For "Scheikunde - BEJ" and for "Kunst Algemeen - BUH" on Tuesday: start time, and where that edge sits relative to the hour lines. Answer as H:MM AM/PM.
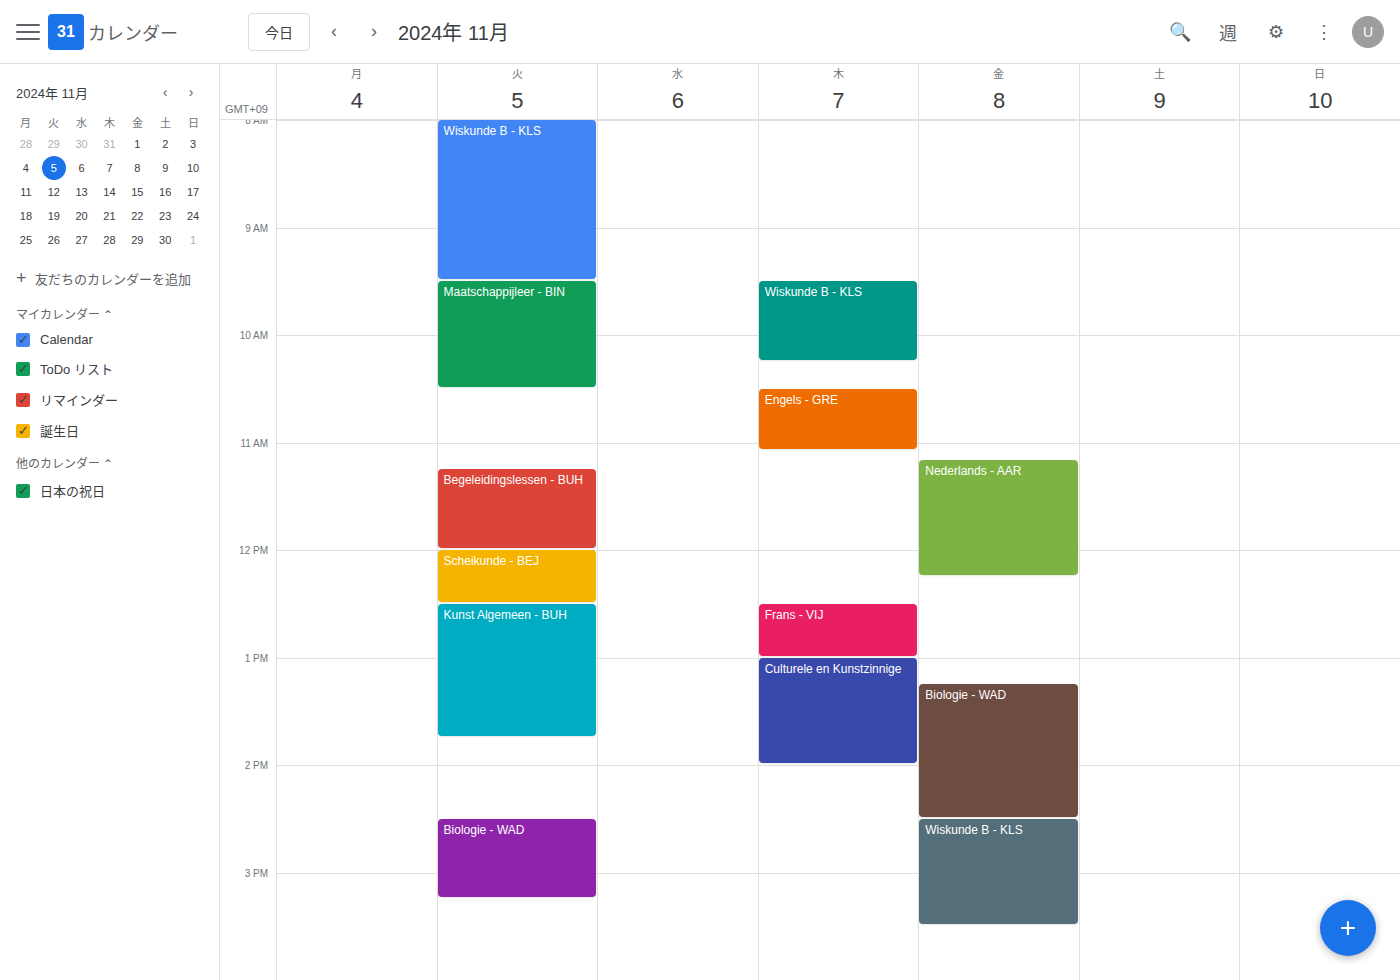
"Scheikunde - BEJ": 12:00 PM, exactly on the 12 PM line. "Kunst Algemeen - BUH": 12:30 PM, halfway between the 12 PM and 1 PM lines.